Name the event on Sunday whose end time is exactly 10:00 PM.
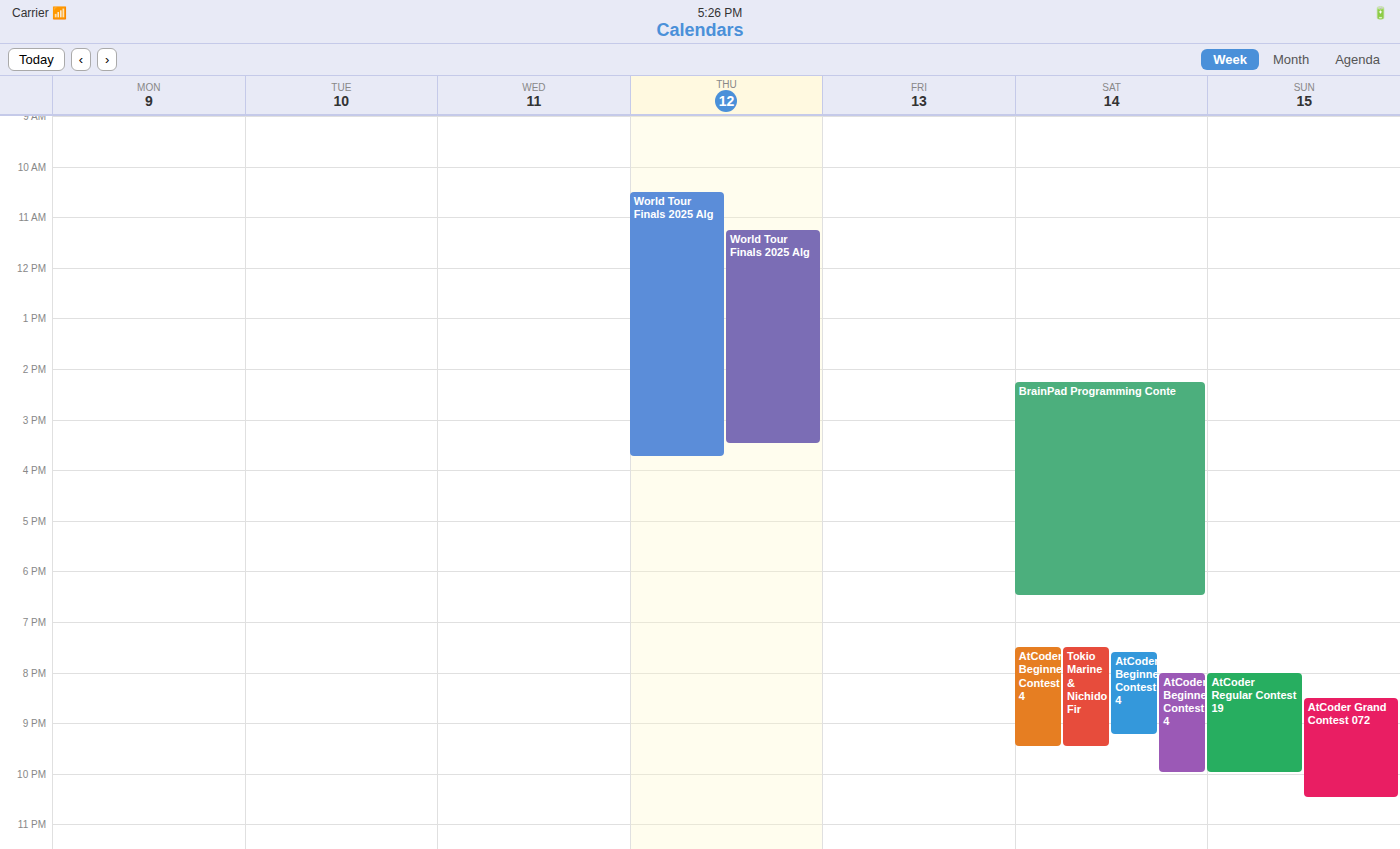
"AtCoder Regular Contest 19"